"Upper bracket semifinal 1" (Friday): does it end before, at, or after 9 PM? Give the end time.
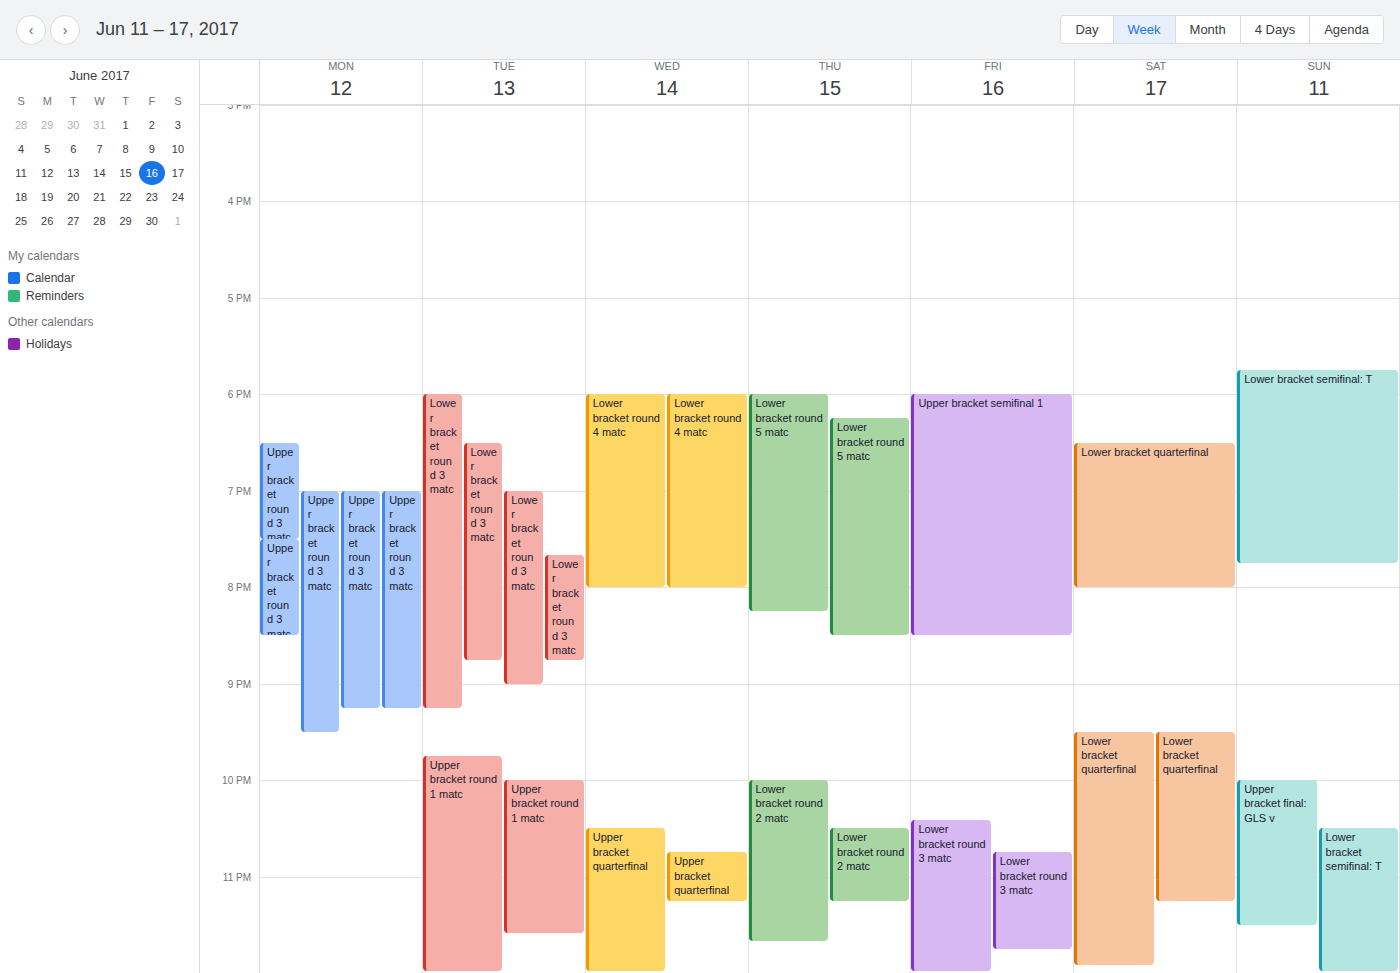
8:30 PM -- before 9 PM, 30 minutes above the 9 PM line.